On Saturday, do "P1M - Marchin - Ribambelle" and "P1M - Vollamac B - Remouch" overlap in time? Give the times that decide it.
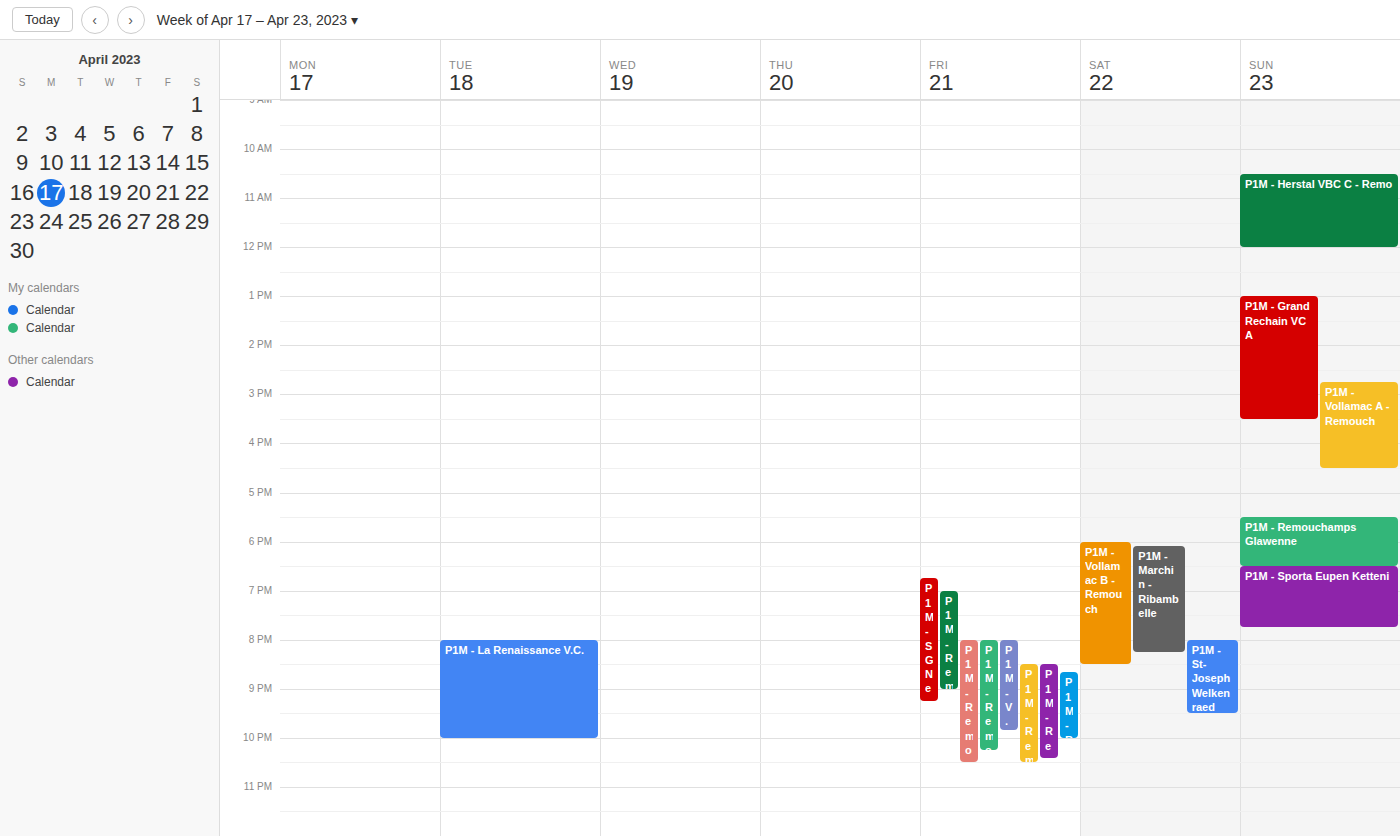
"P1M - Marchin - Ribambelle" runs 6:05 PM to 8:15 PM, inside "P1M - Vollamac B - Remouch" -- they overlap.